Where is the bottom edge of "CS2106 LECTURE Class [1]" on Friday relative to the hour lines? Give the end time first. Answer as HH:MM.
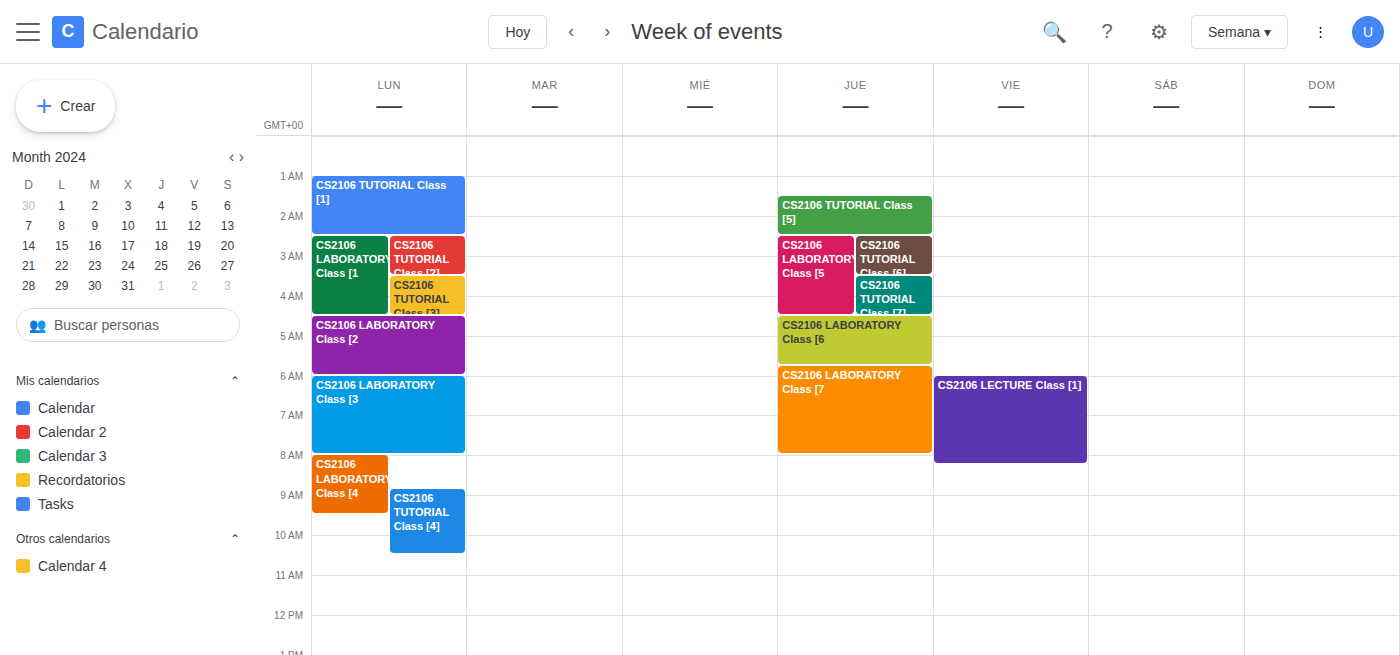
08:15 -- neither: a quarter of the way from the 08:00 line to the 09:00 line.